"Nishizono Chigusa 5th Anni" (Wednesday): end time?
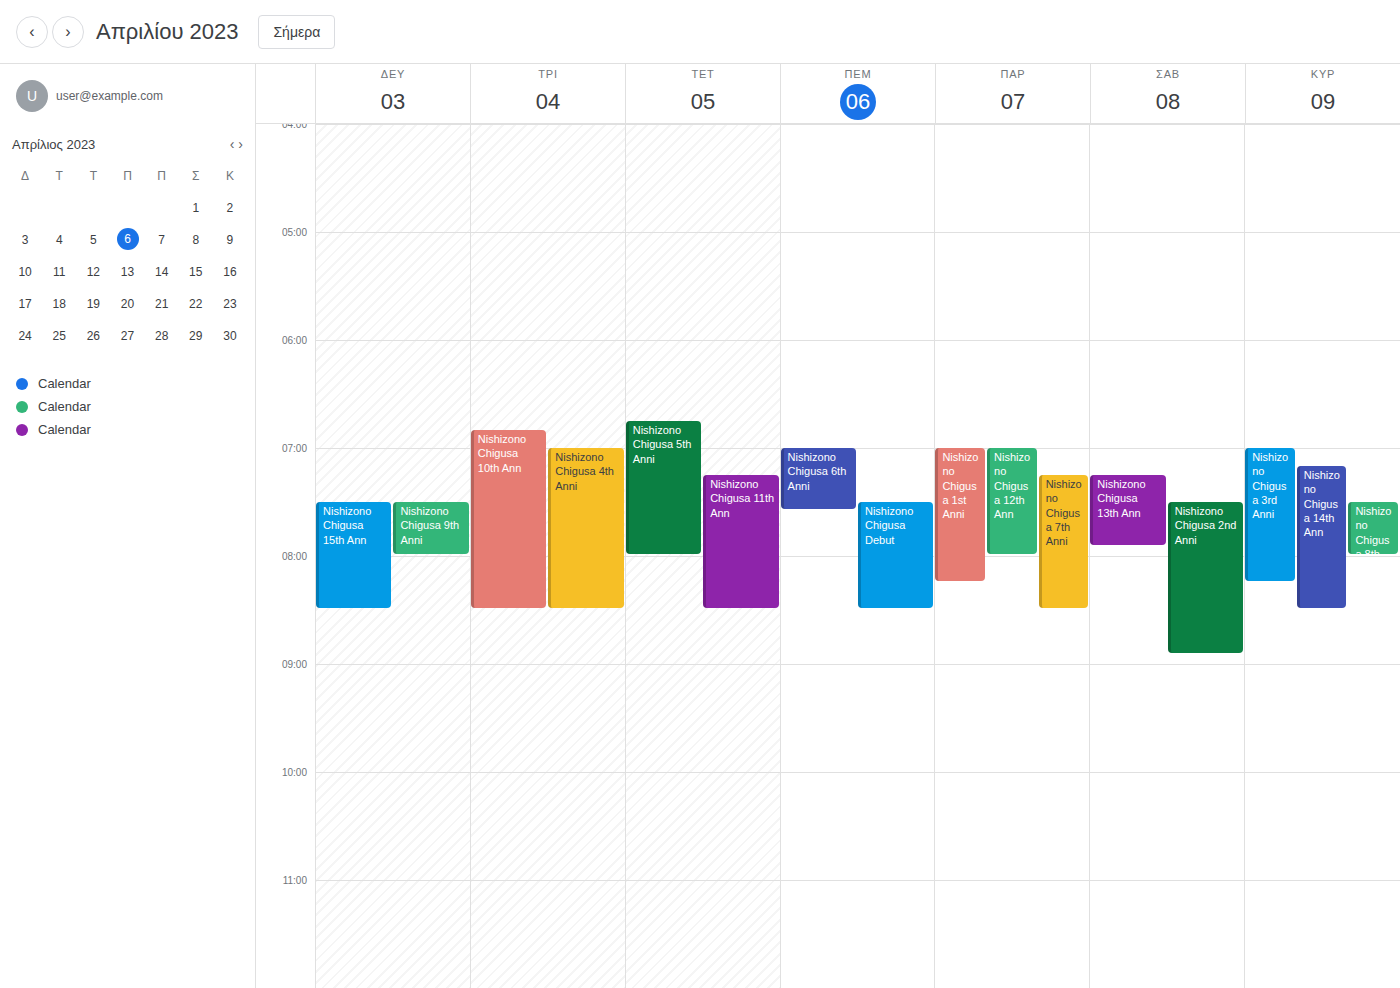
8:00 AM